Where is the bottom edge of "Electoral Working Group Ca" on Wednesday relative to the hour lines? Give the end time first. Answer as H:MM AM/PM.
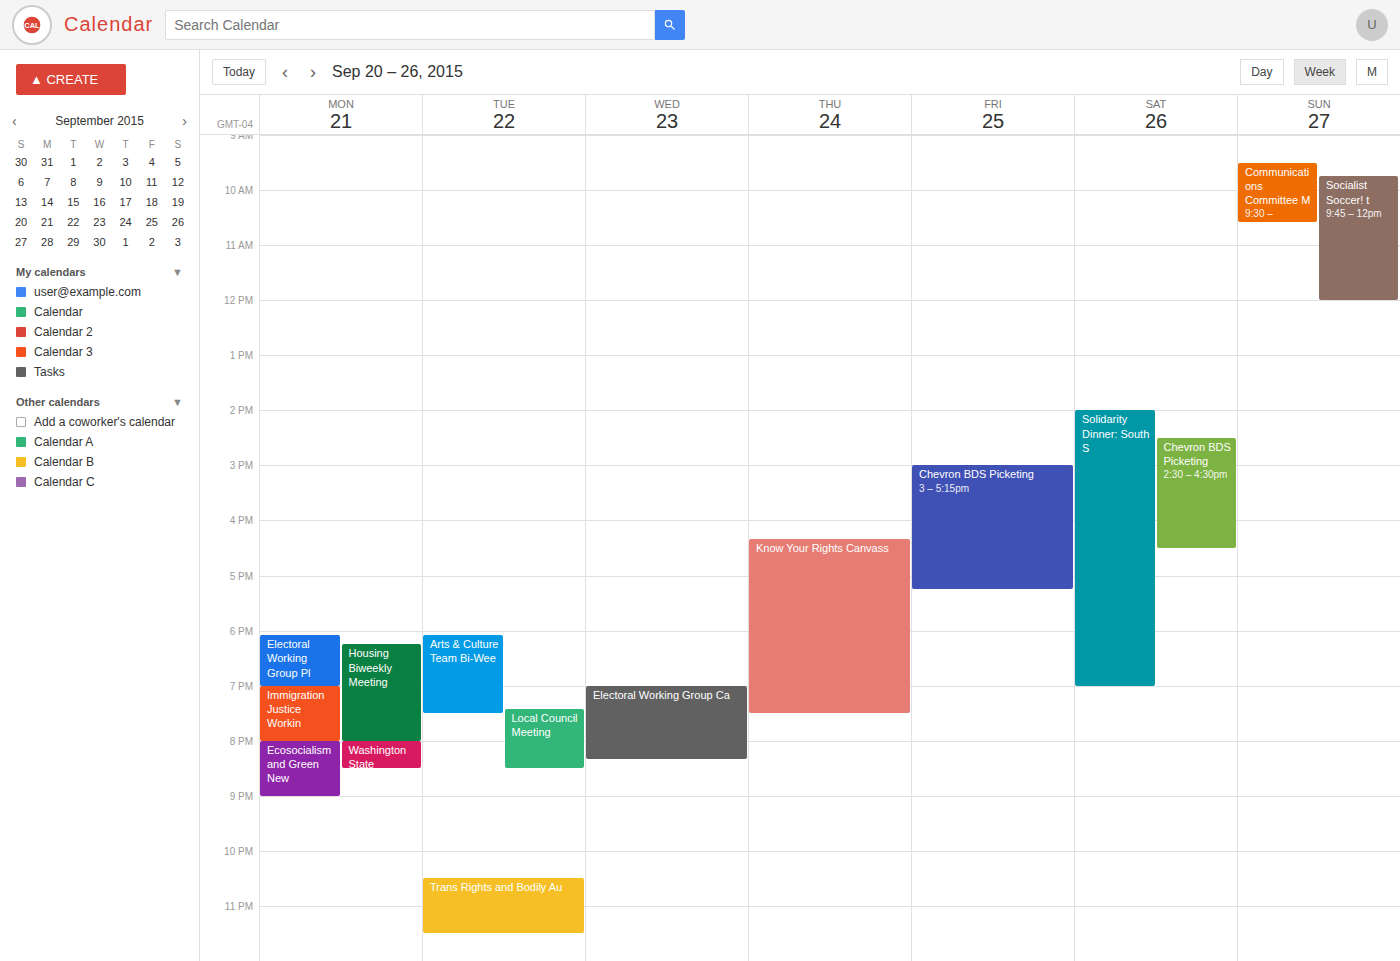
8:20 PM -- neither: 20 minutes below the 8 PM line and 40 minutes above the 9 PM line.